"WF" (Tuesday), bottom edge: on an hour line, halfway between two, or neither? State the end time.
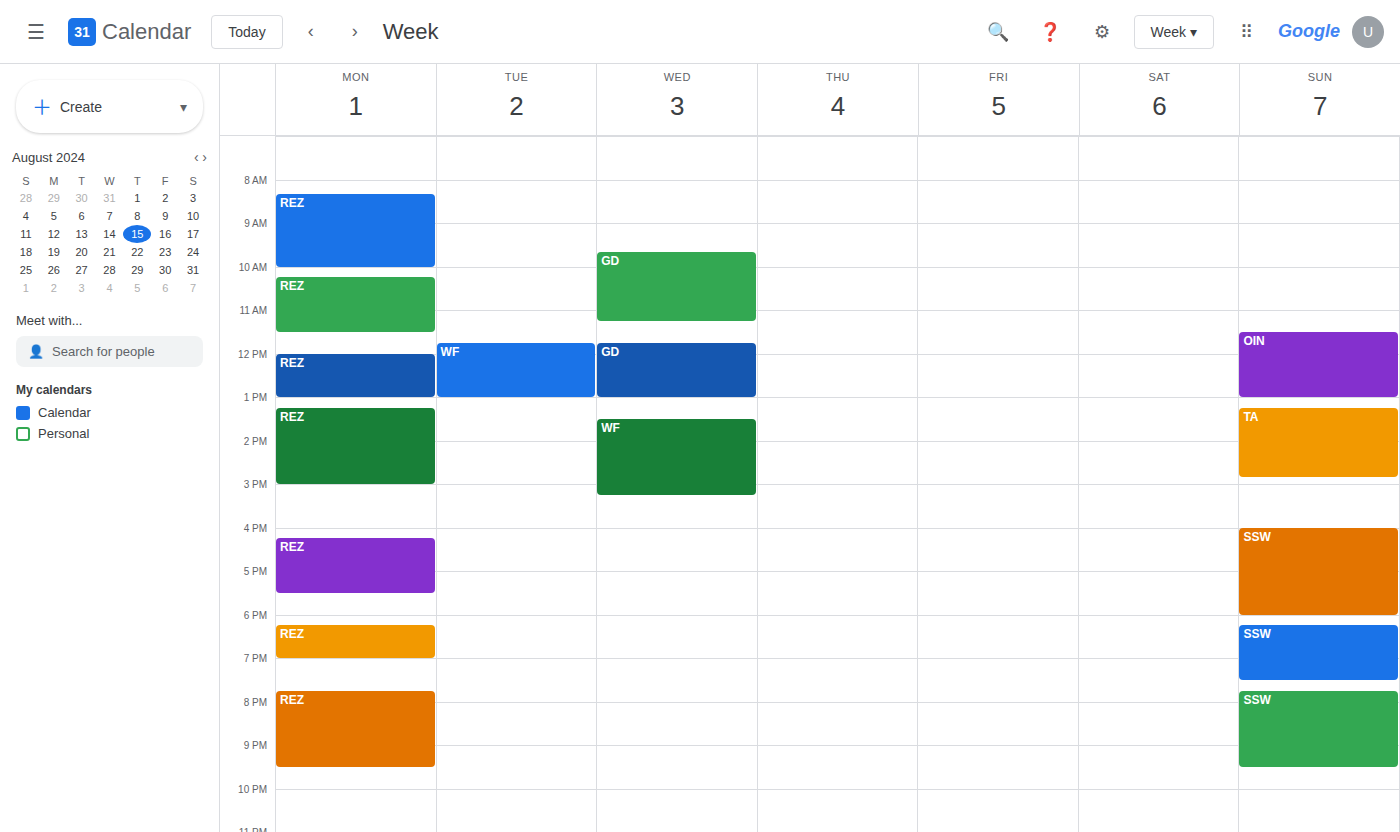
1:00 PM -- exactly on the 1 PM line.